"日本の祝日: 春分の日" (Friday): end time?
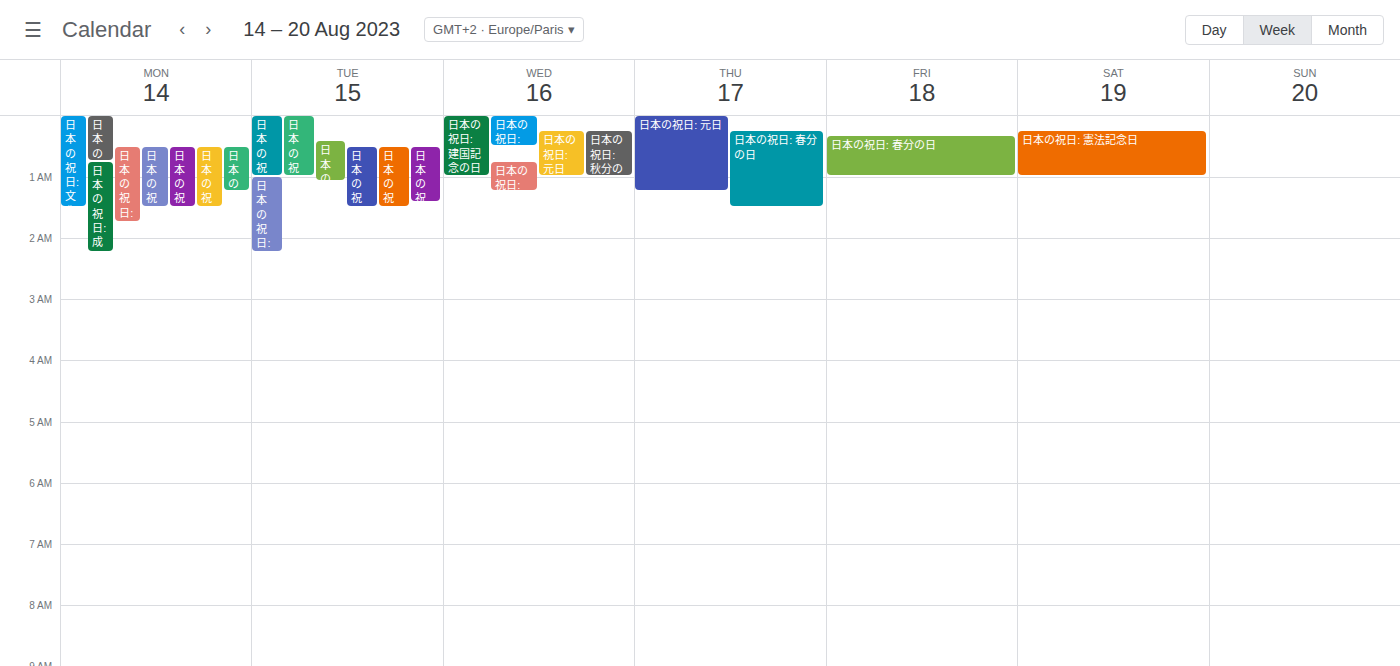
1:00 AM